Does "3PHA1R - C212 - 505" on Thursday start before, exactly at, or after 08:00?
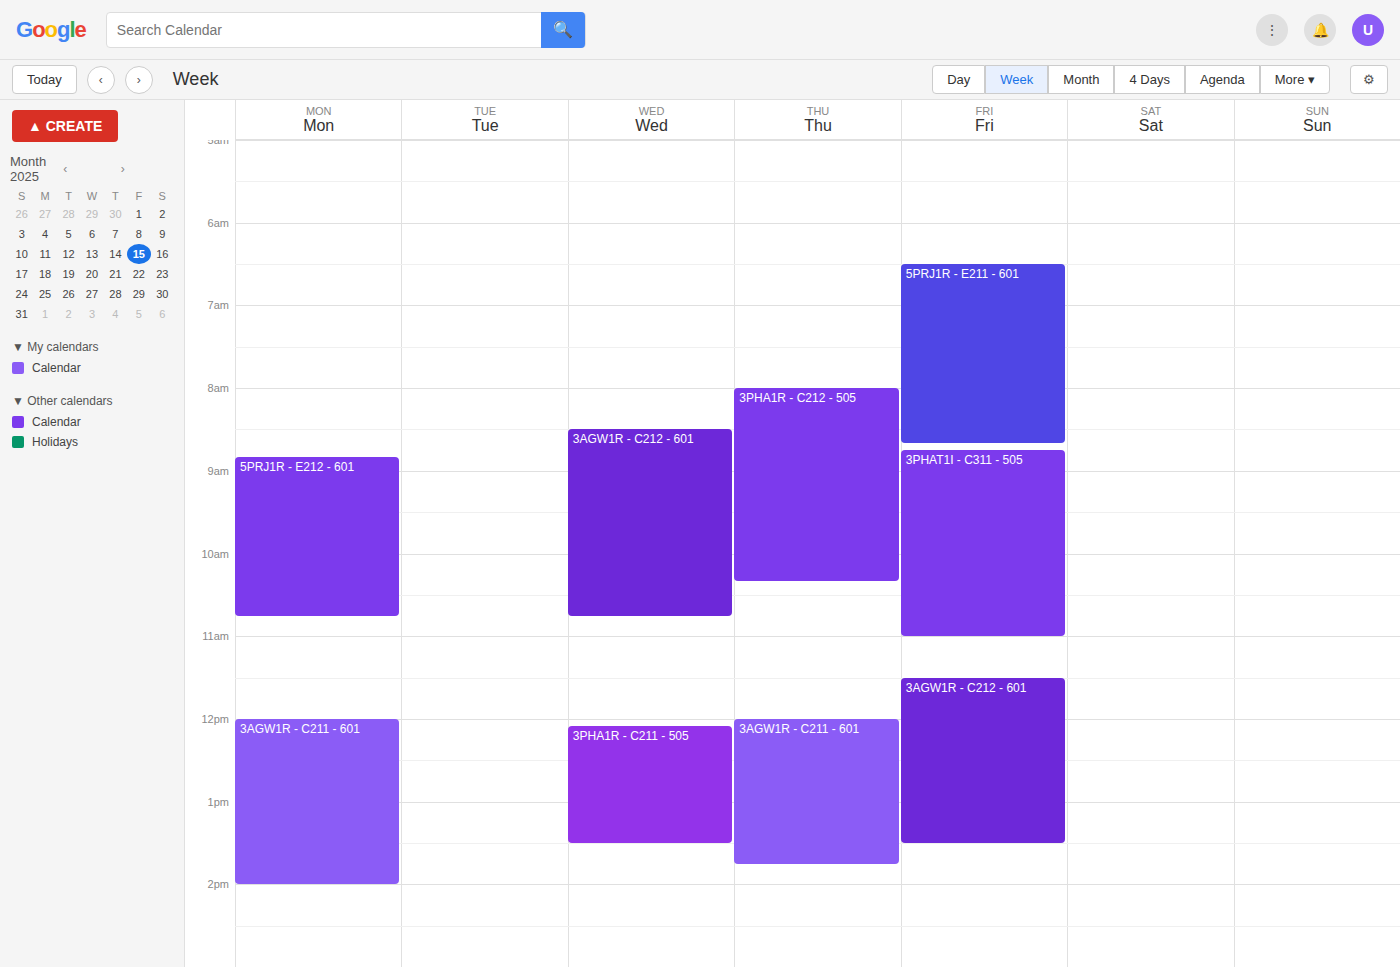
08:00 -- exactly at 08:00, on the 08:00 line.